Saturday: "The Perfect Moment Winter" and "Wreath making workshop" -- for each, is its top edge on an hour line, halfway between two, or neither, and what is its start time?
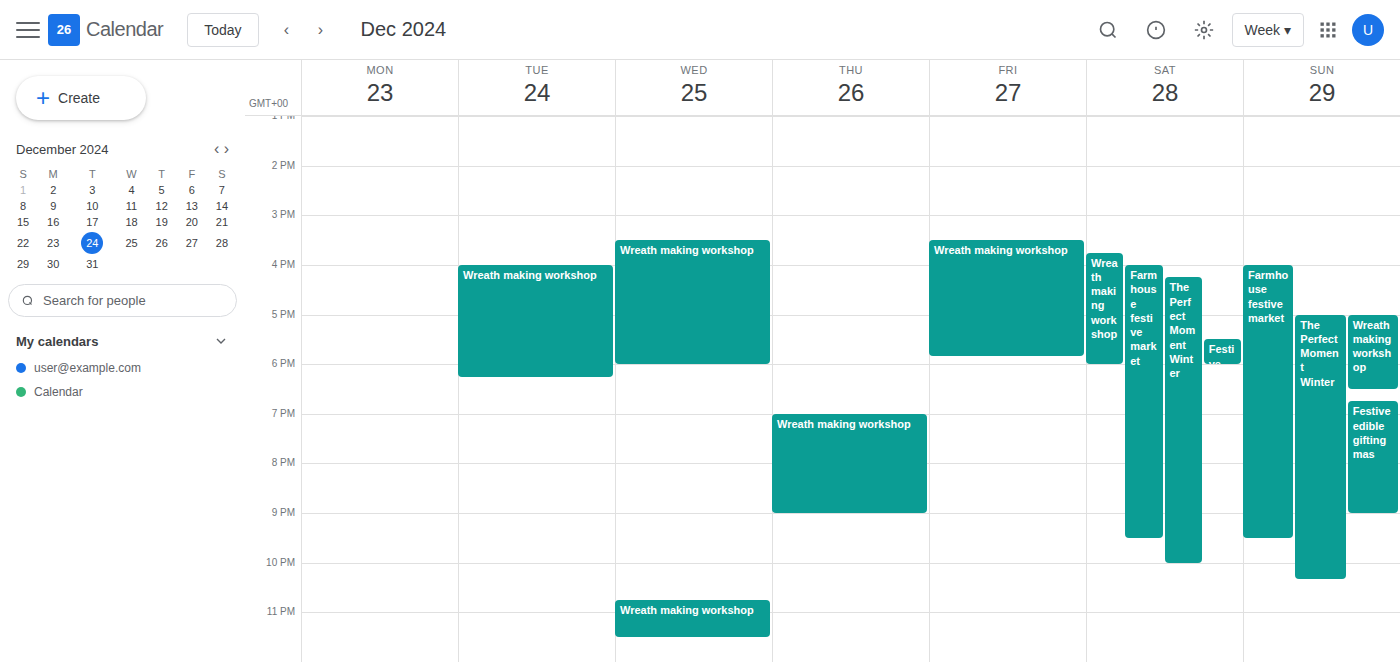
"The Perfect Moment Winter": 4:15 PM, neither: a quarter of the way from the 4 PM line to the 5 PM line. "Wreath making workshop": 3:45 PM, neither: three quarters of the way from the 3 PM line to the 4 PM line.